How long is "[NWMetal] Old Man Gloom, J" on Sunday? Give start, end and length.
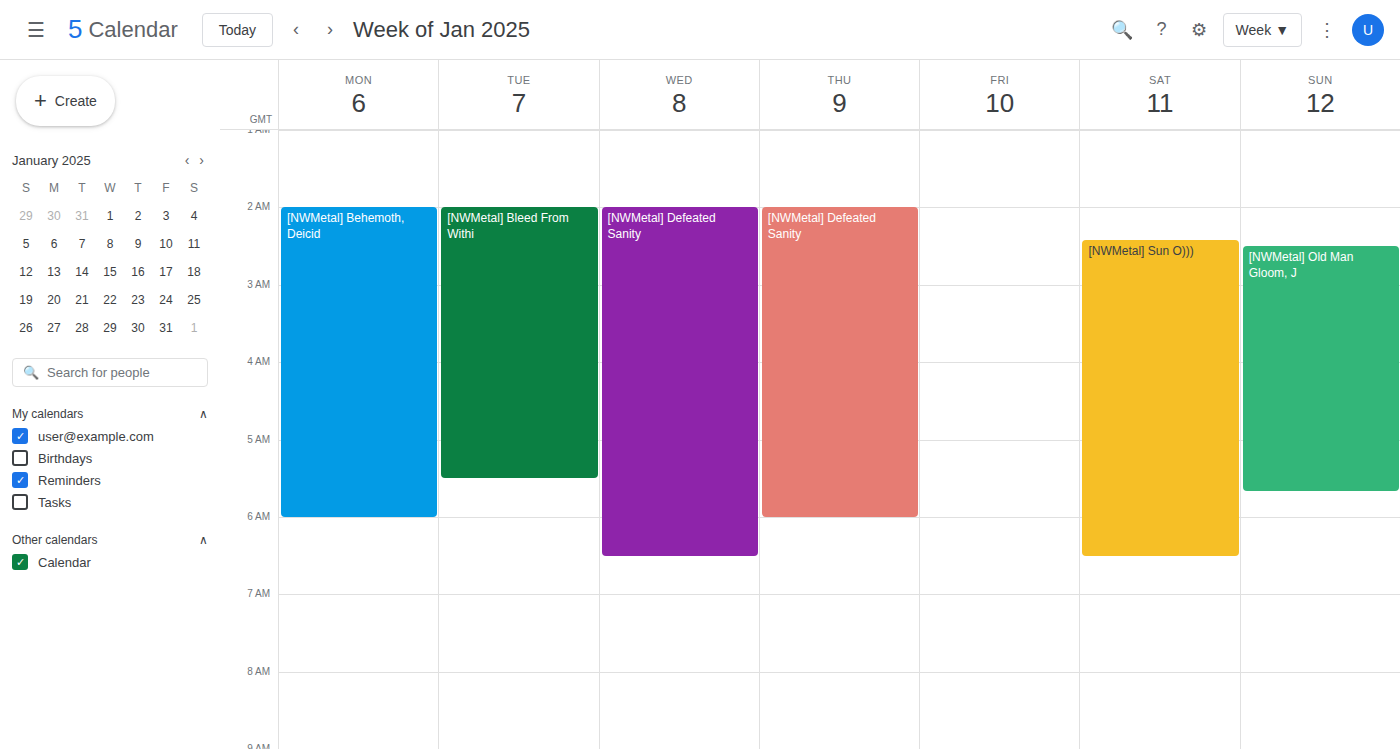
2:30 AM to 5:40 AM, 3 hours 10 minutes